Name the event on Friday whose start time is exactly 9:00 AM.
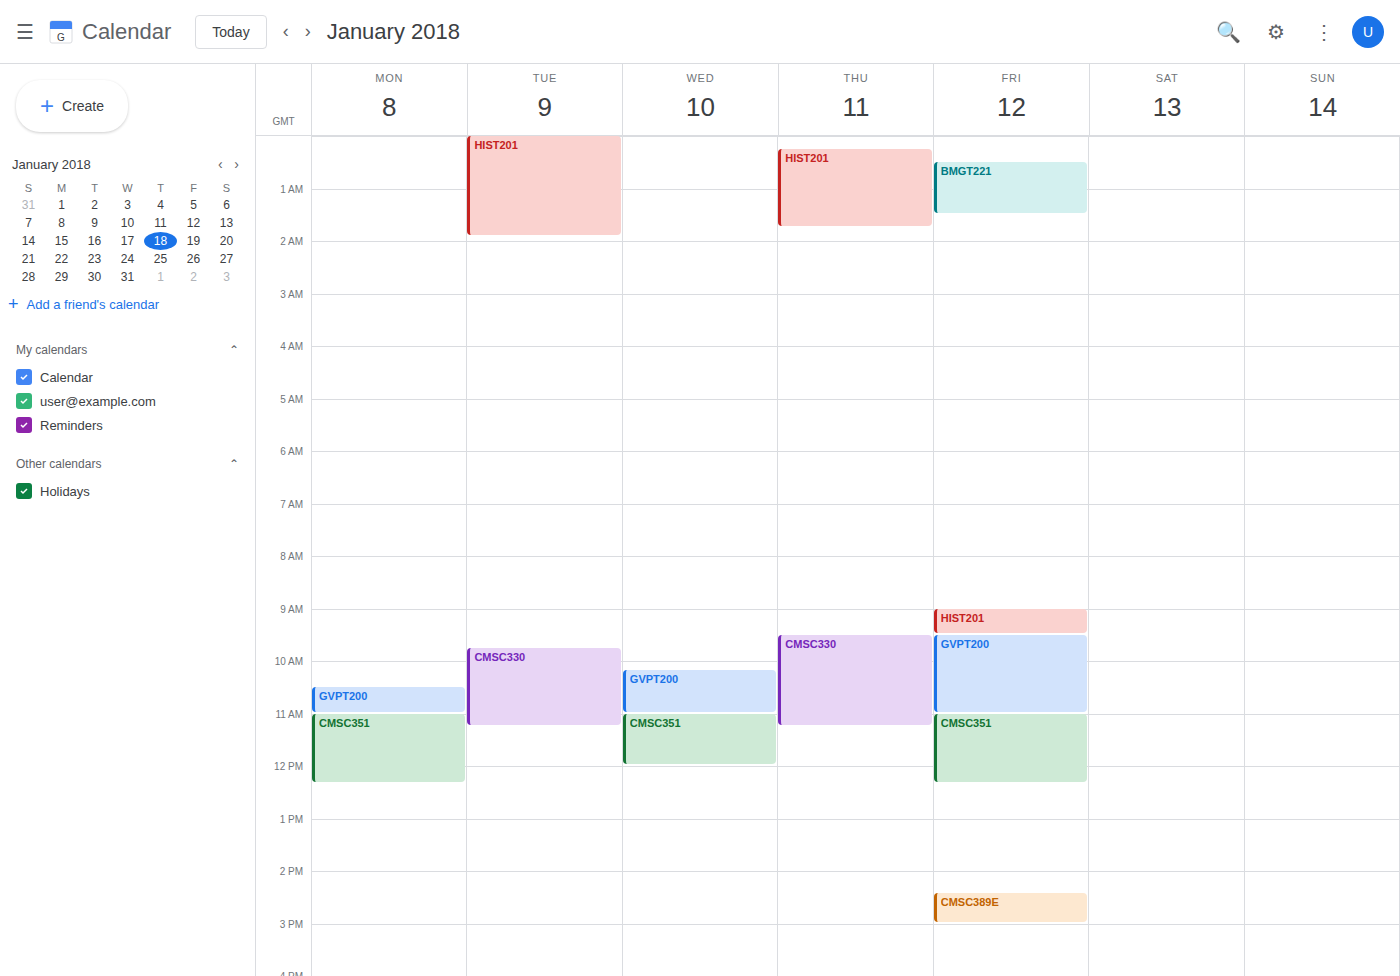
"HIST201"